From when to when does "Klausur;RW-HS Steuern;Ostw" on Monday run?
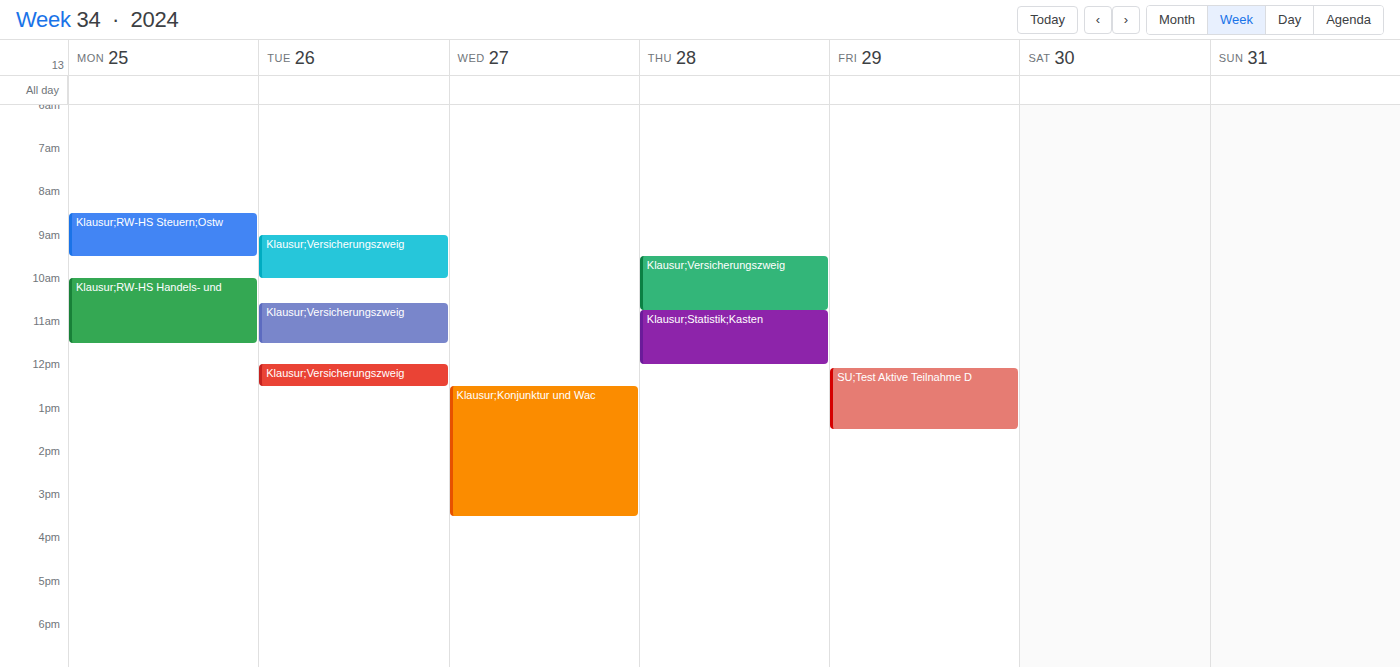
8:30 AM to 9:30 AM